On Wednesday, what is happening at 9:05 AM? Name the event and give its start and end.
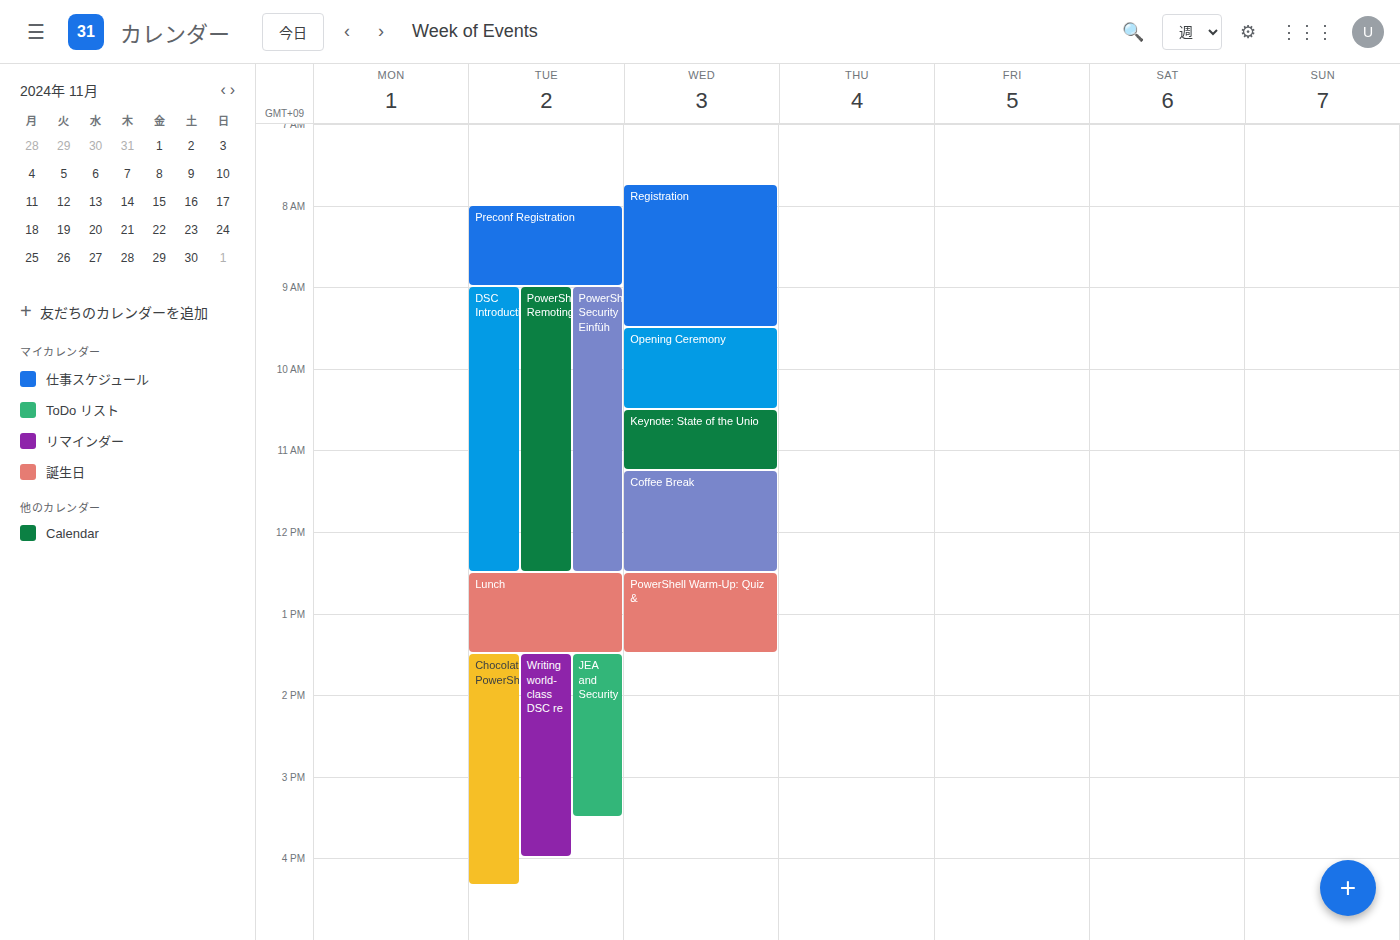
"Registration", 7:45 AM to 9:30 AM